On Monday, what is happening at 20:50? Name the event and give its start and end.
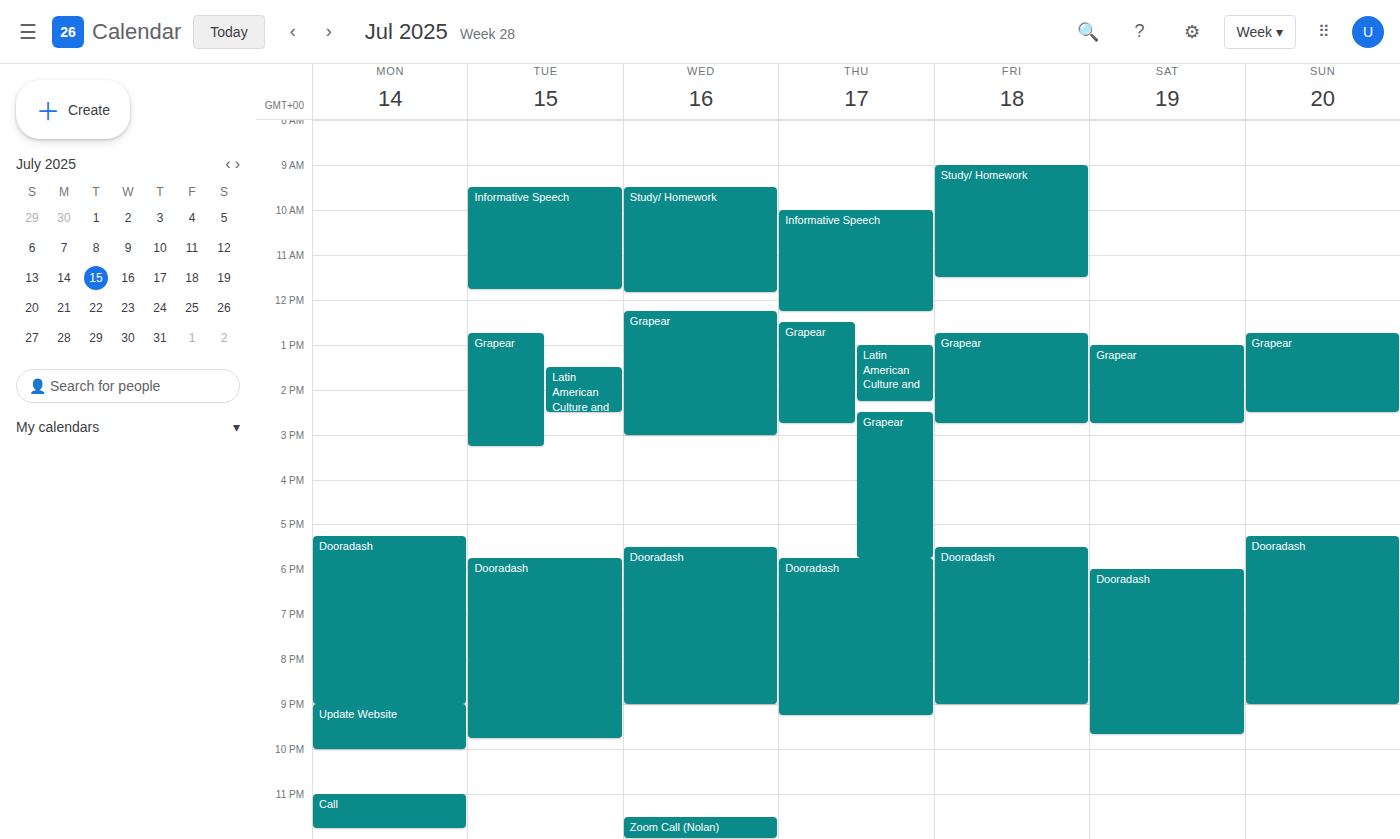
"Dooradash", 17:15 to 21:00